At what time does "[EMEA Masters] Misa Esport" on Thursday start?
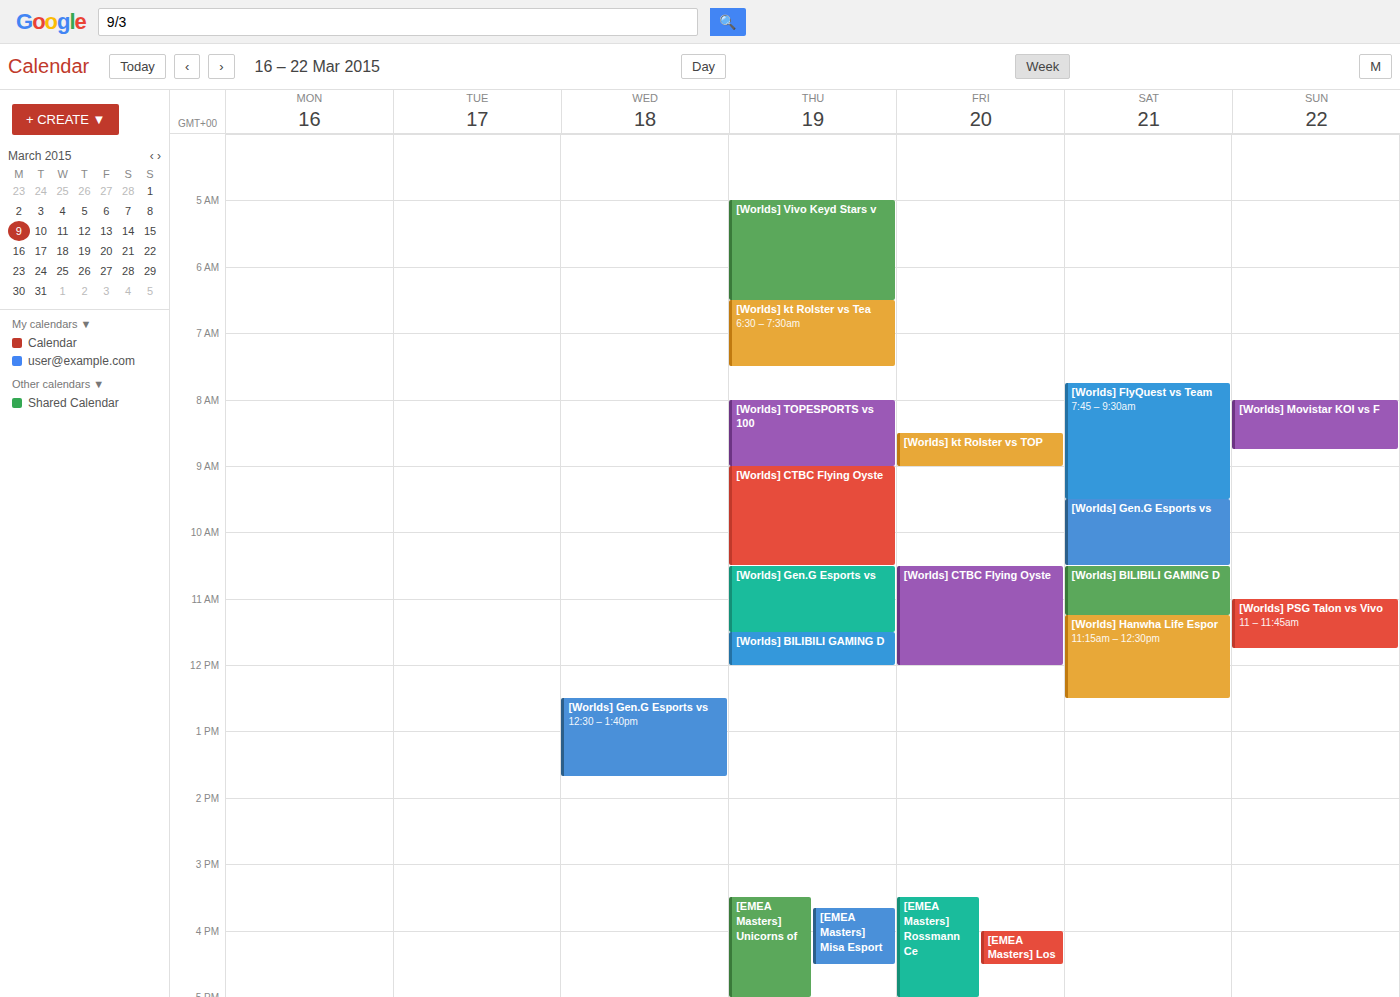
3:40 PM